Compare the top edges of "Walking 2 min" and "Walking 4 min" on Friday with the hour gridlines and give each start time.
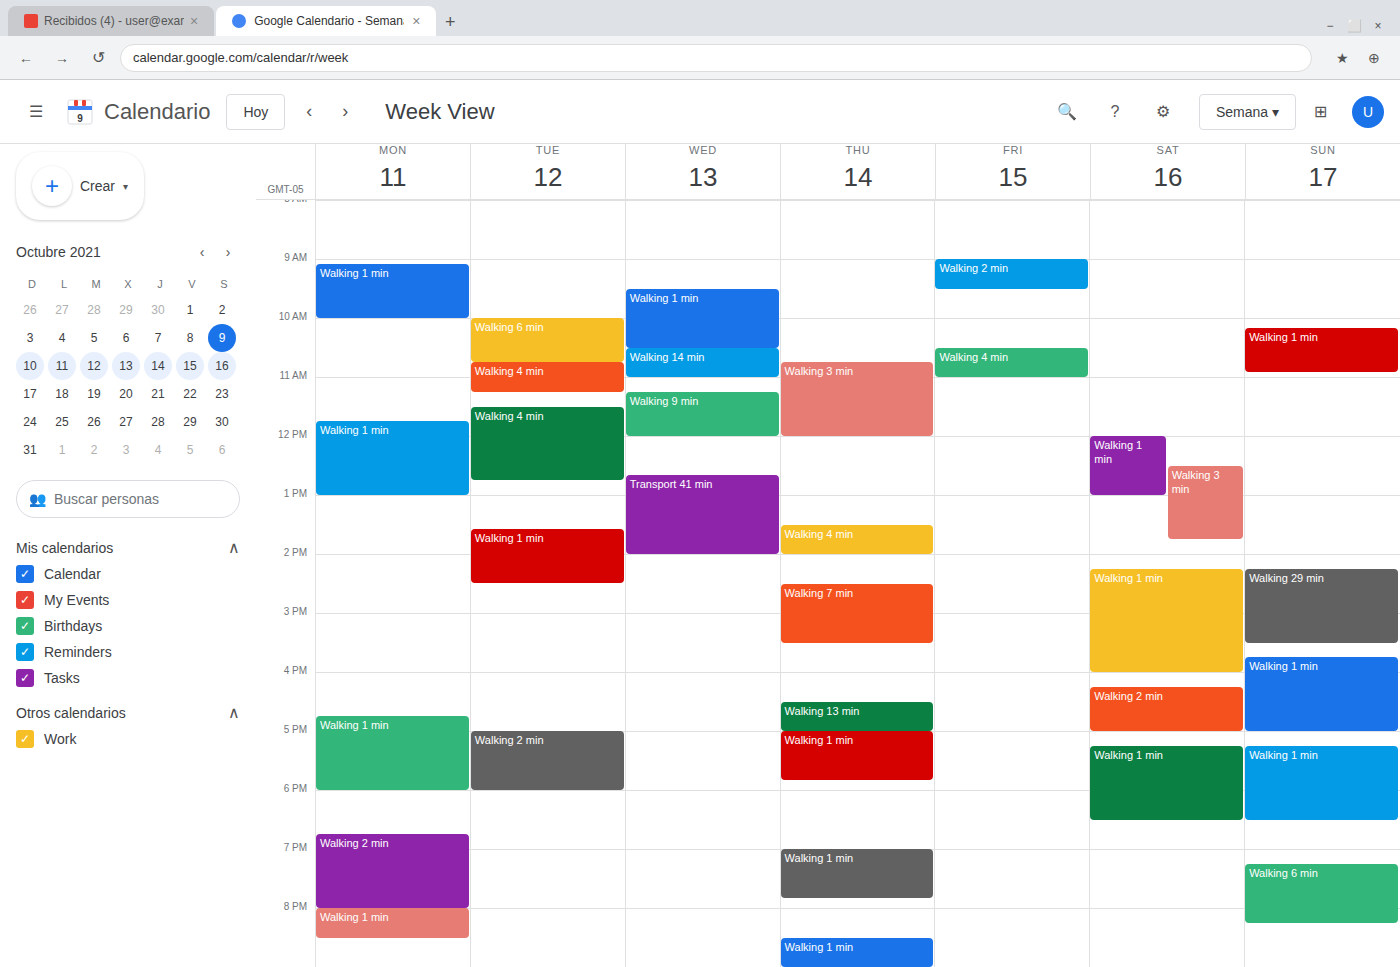
"Walking 2 min": 9:00 AM, exactly on the 9 AM line. "Walking 4 min": 10:30 AM, halfway between the 10 AM and 11 AM lines.